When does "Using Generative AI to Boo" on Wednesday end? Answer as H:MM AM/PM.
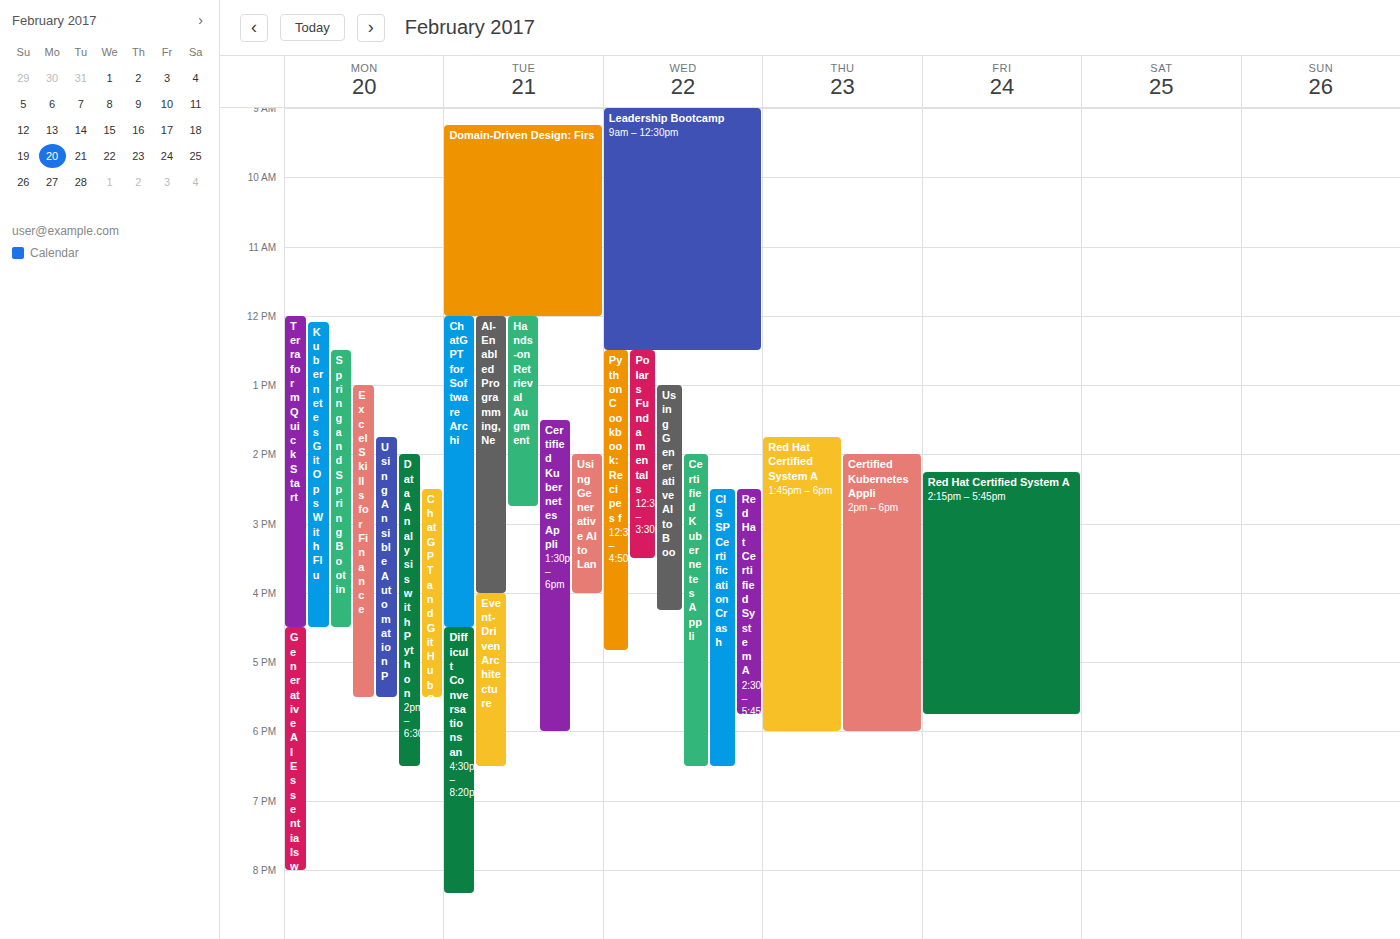
4:15 PM